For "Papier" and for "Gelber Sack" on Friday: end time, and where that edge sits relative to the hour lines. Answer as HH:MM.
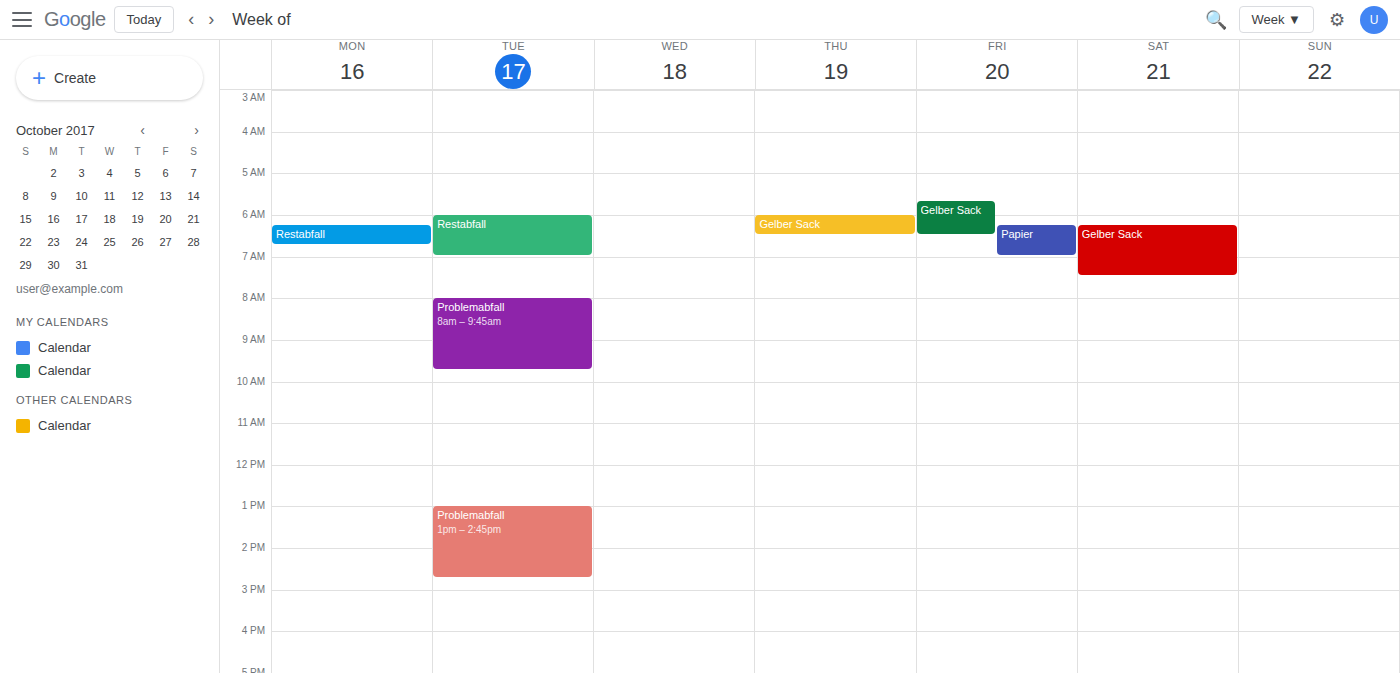
"Papier": 07:00, exactly on the 07:00 line. "Gelber Sack": 06:30, halfway between the 06:00 and 07:00 lines.